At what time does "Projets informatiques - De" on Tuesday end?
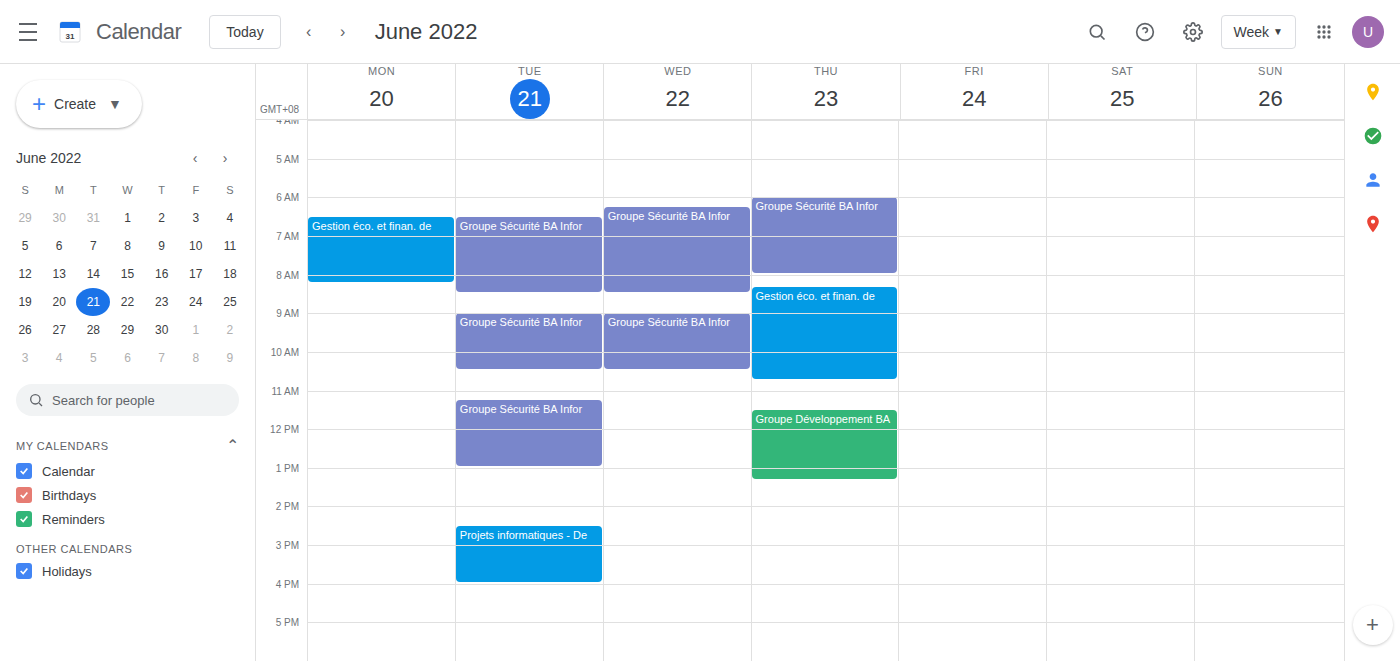
16:00